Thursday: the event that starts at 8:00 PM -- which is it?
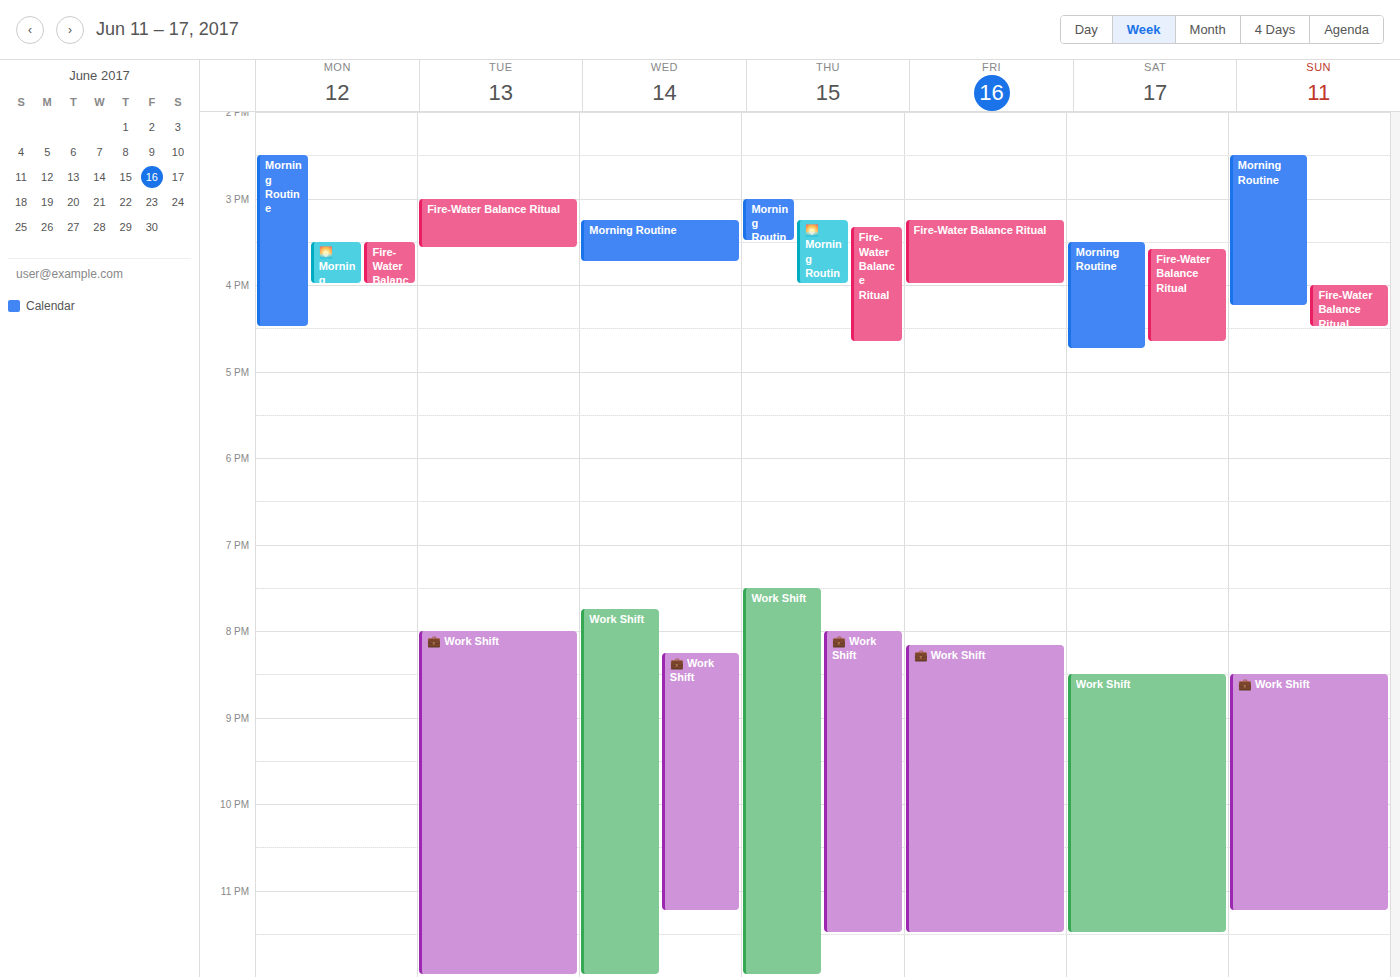
"💼 Work Shift"